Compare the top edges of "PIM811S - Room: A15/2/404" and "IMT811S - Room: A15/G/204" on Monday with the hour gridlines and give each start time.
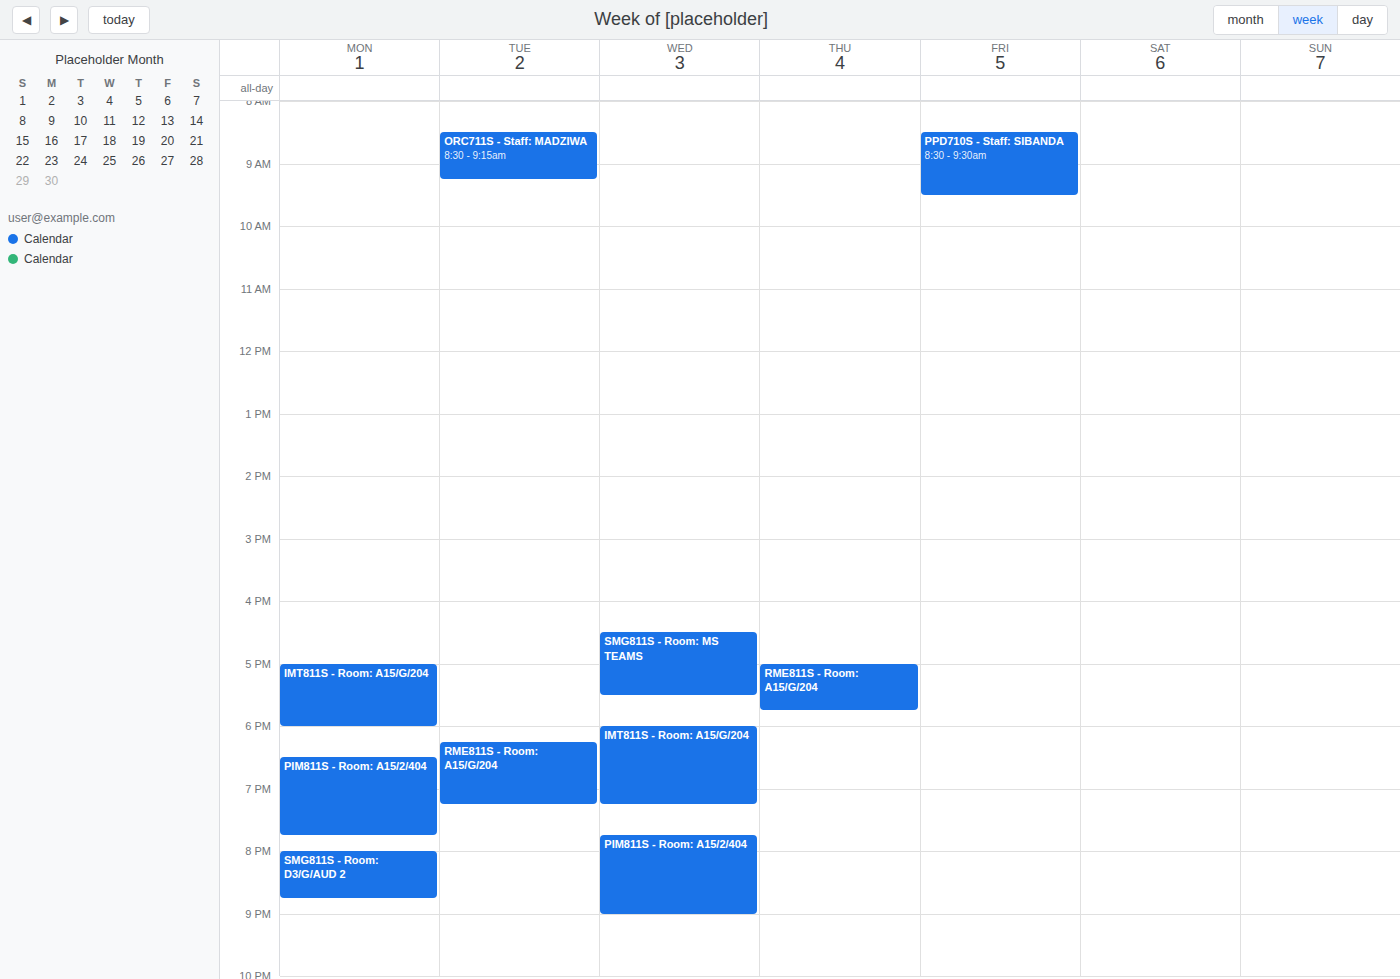
"PIM811S - Room: A15/2/404": 6:30 PM, halfway between the 6 PM and 7 PM lines. "IMT811S - Room: A15/G/204": 5:00 PM, exactly on the 5 PM line.